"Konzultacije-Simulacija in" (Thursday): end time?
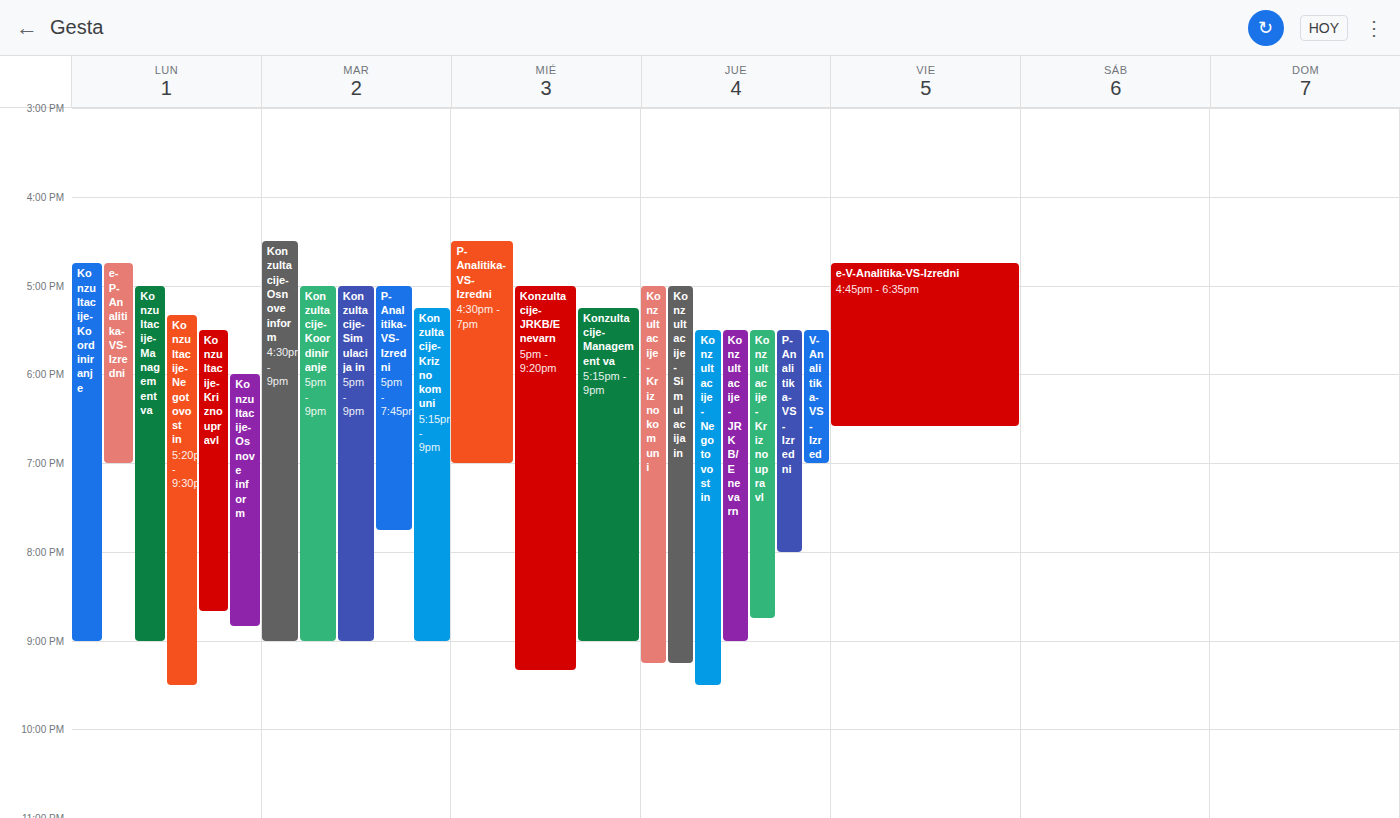
9:15 PM